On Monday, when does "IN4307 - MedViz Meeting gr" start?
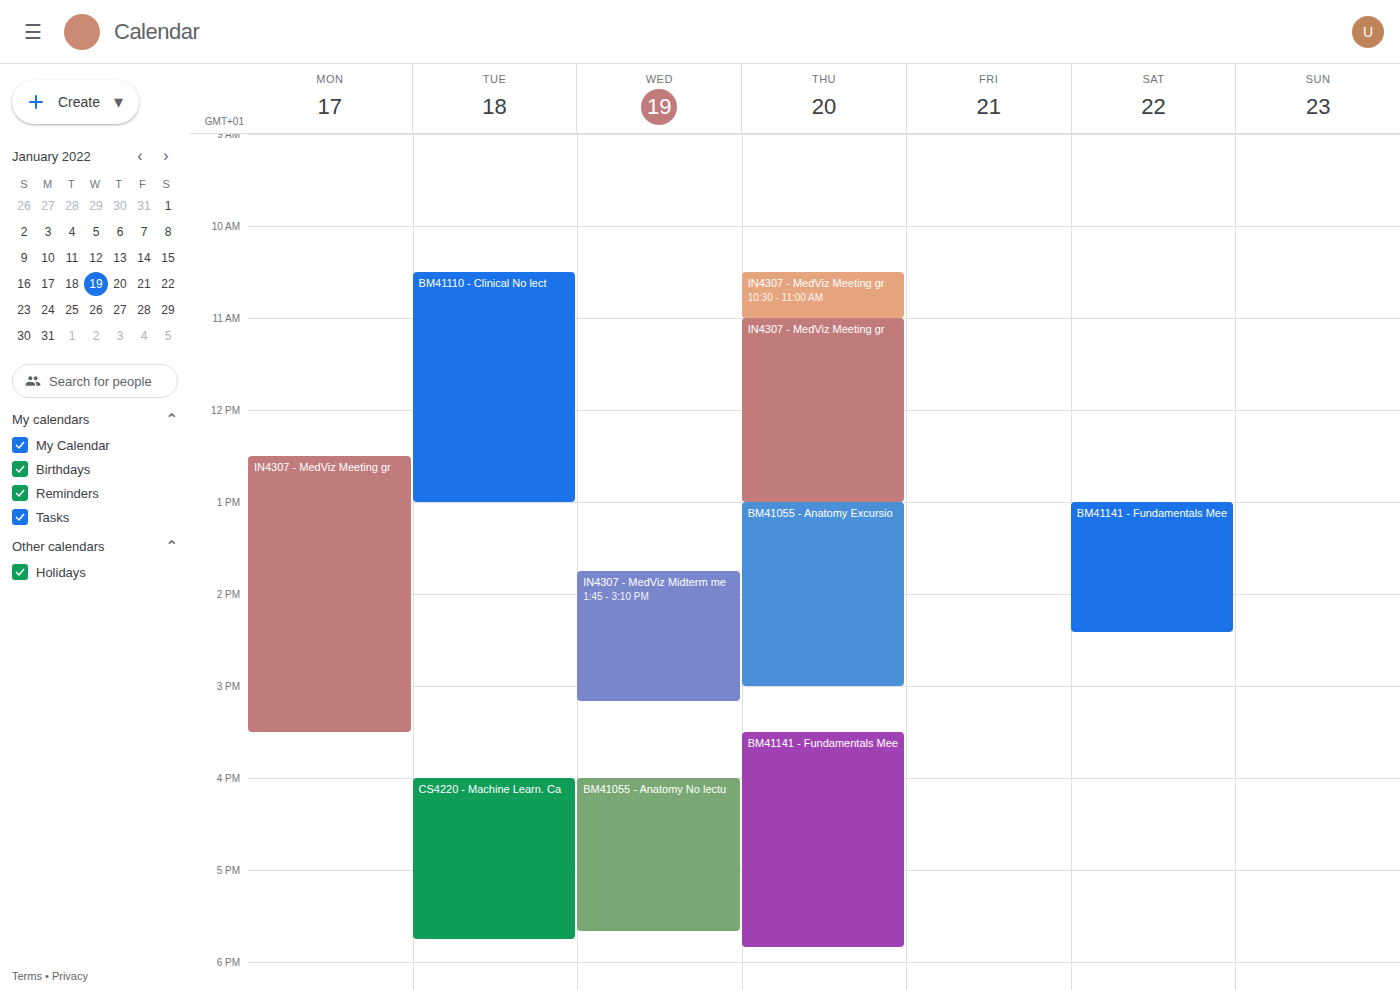
12:30 PM